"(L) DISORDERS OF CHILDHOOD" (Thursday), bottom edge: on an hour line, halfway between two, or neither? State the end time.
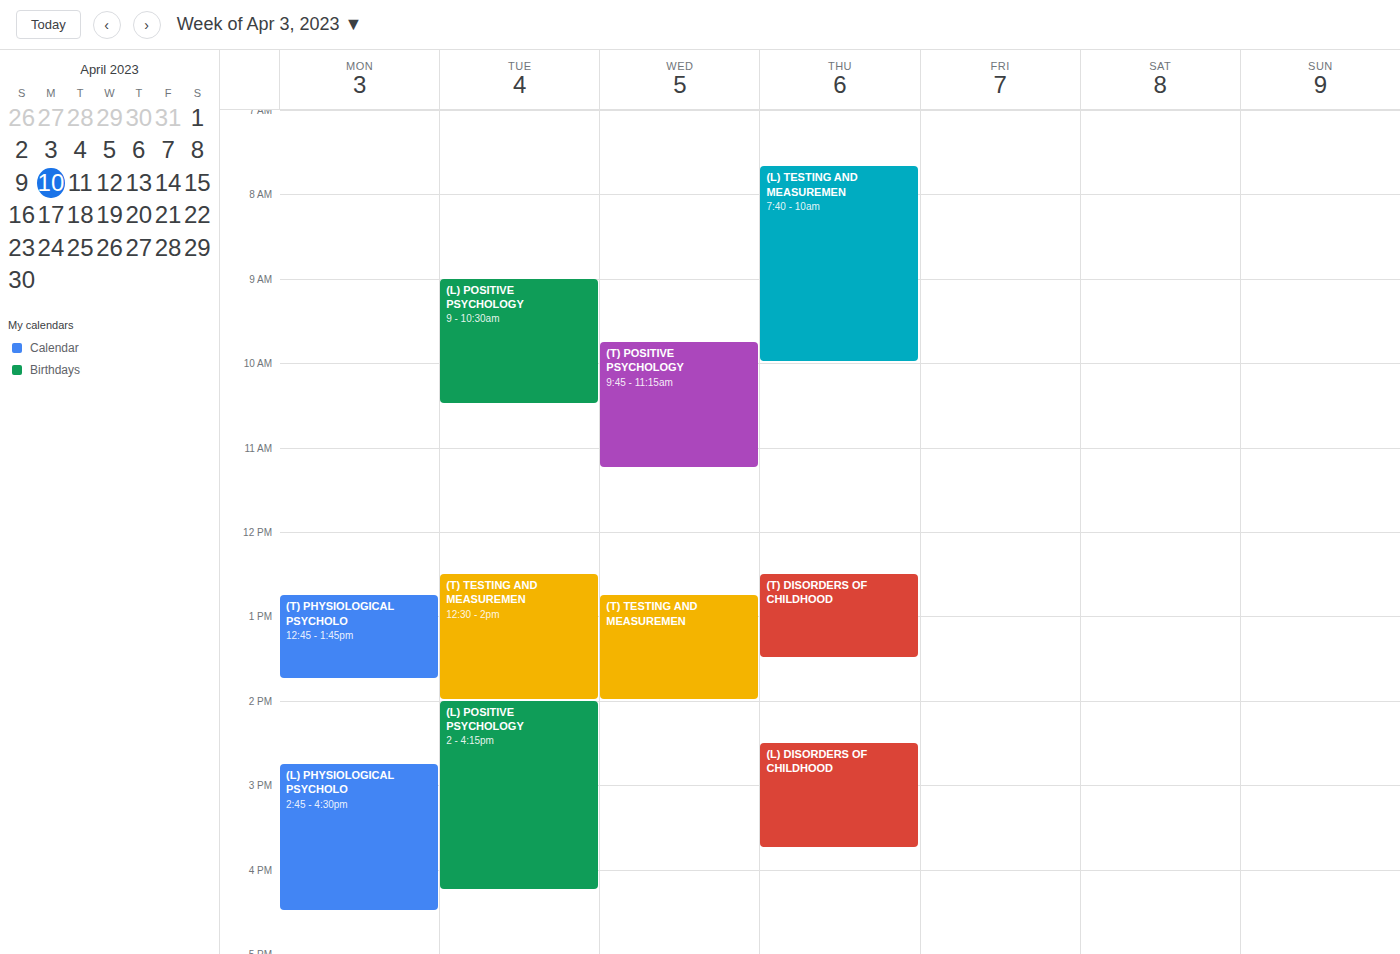
3:45 PM -- neither: three quarters of the way from the 3 PM line to the 4 PM line.